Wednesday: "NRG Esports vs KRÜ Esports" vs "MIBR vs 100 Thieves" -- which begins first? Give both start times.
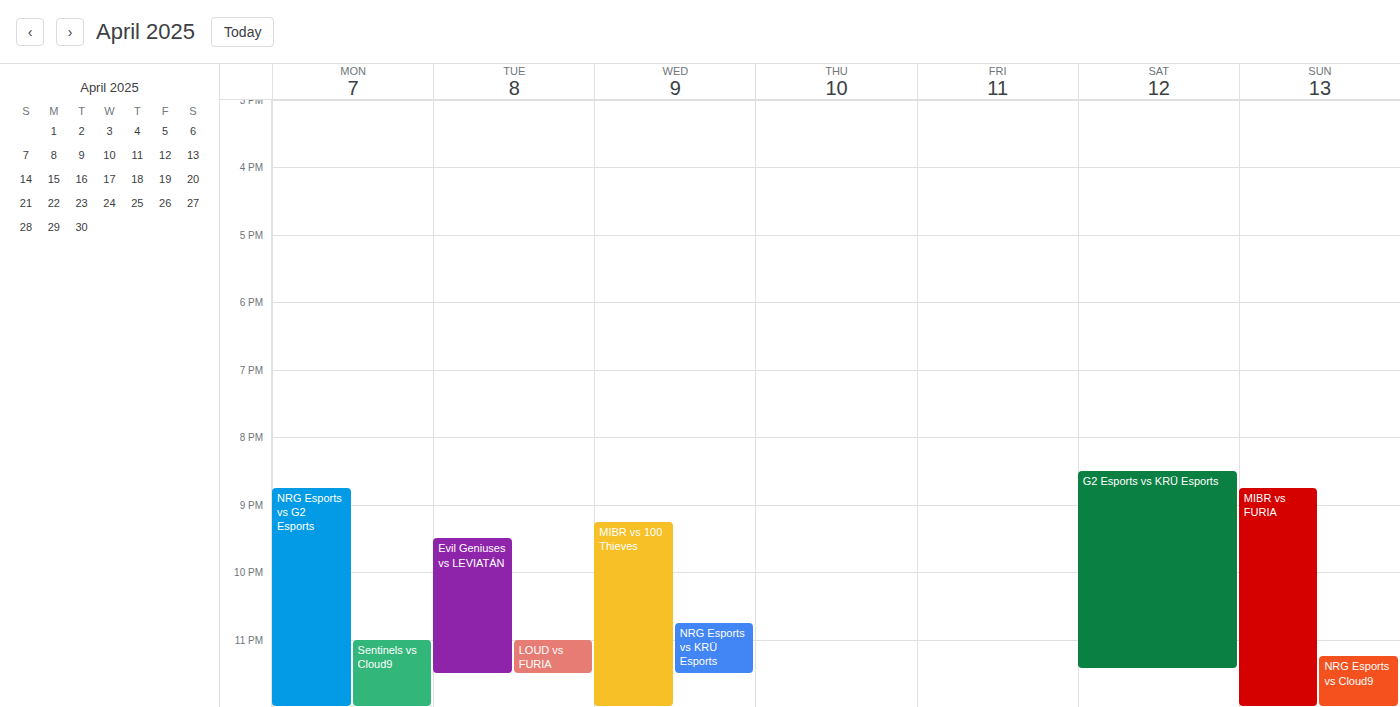
"MIBR vs 100 Thieves" 9:15 PM; "NRG Esports vs KRÜ Esports" 10:45 PM.